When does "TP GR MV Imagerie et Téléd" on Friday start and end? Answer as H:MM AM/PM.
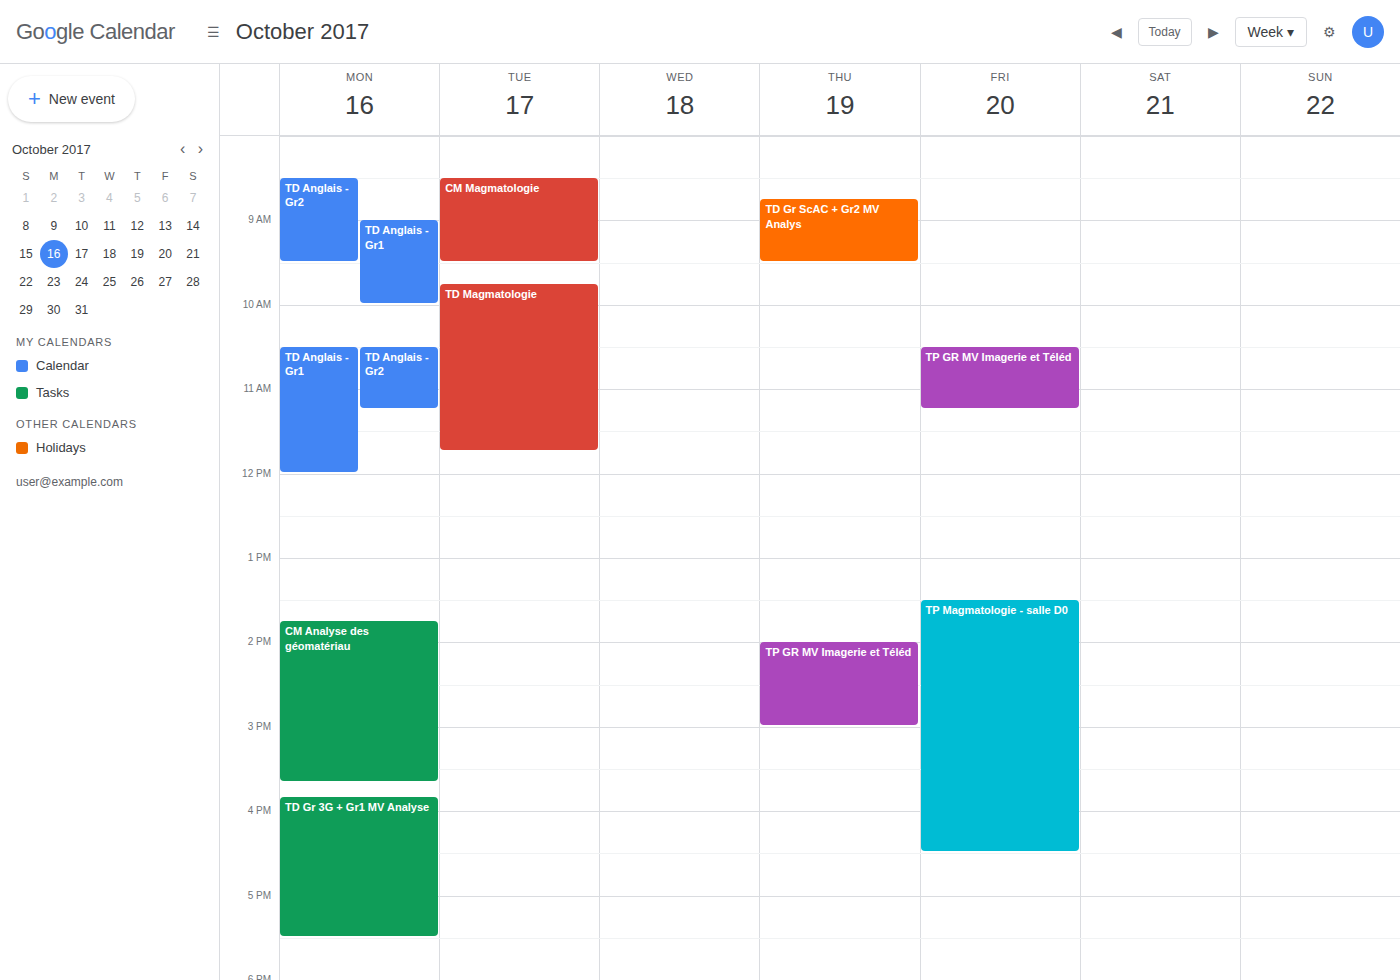
10:30 AM to 11:15 AM